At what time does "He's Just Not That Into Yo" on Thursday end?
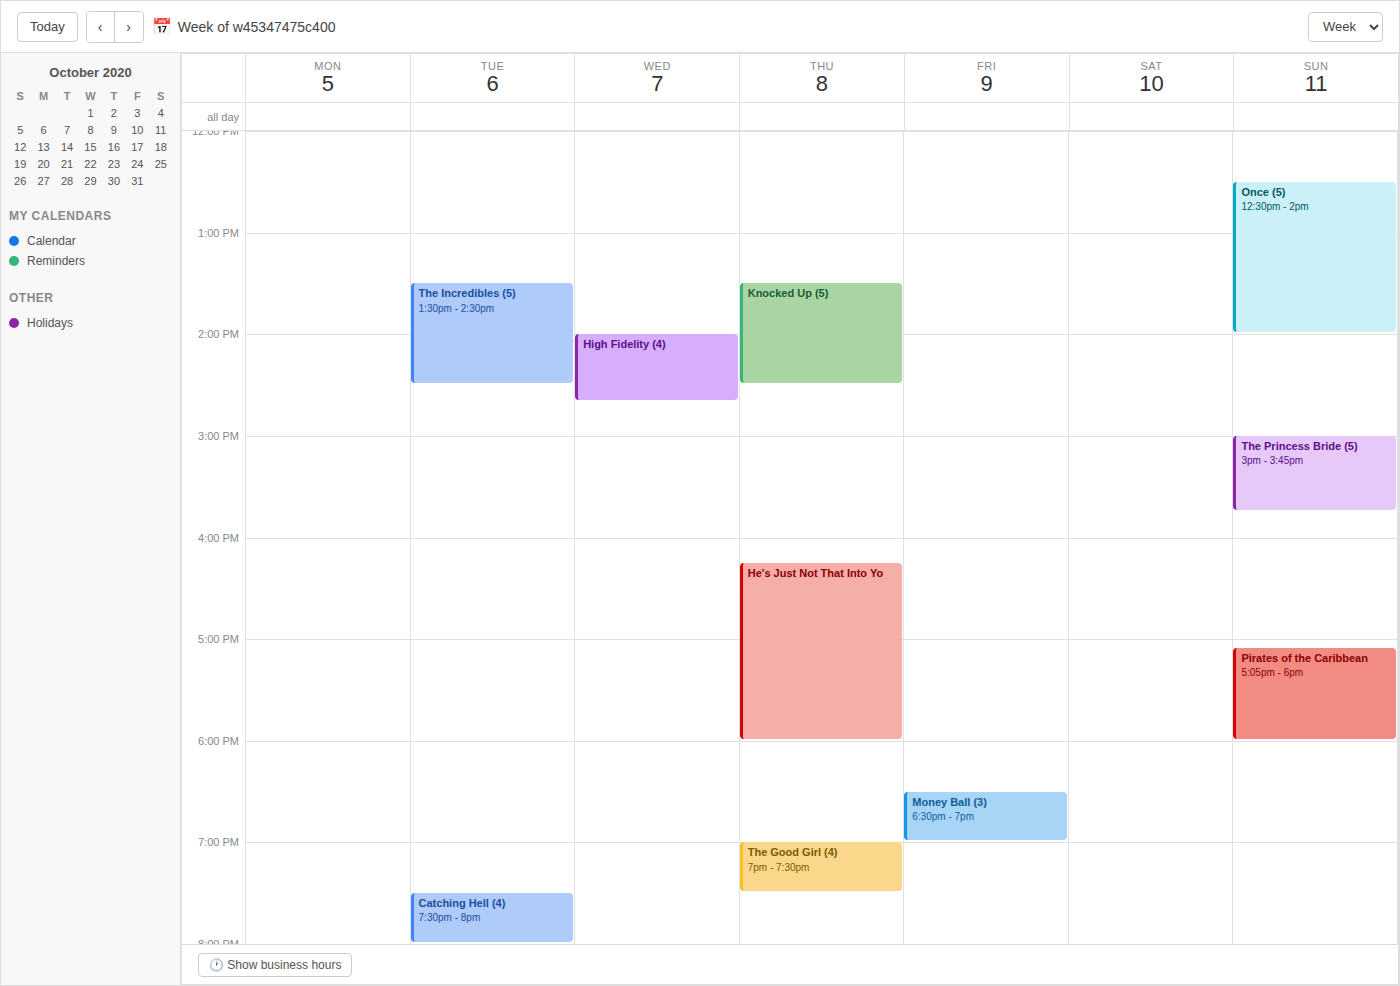
6:00 PM